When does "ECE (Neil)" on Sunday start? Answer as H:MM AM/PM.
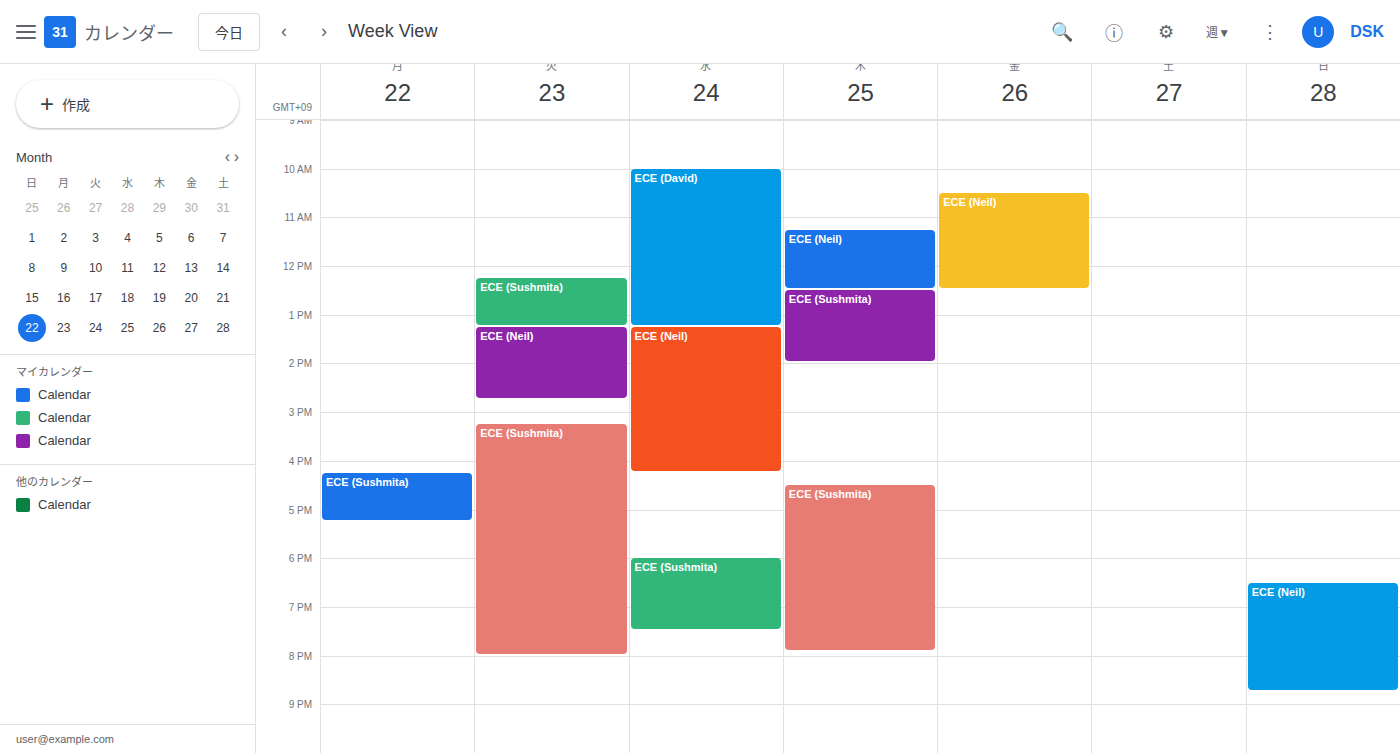
6:30 PM